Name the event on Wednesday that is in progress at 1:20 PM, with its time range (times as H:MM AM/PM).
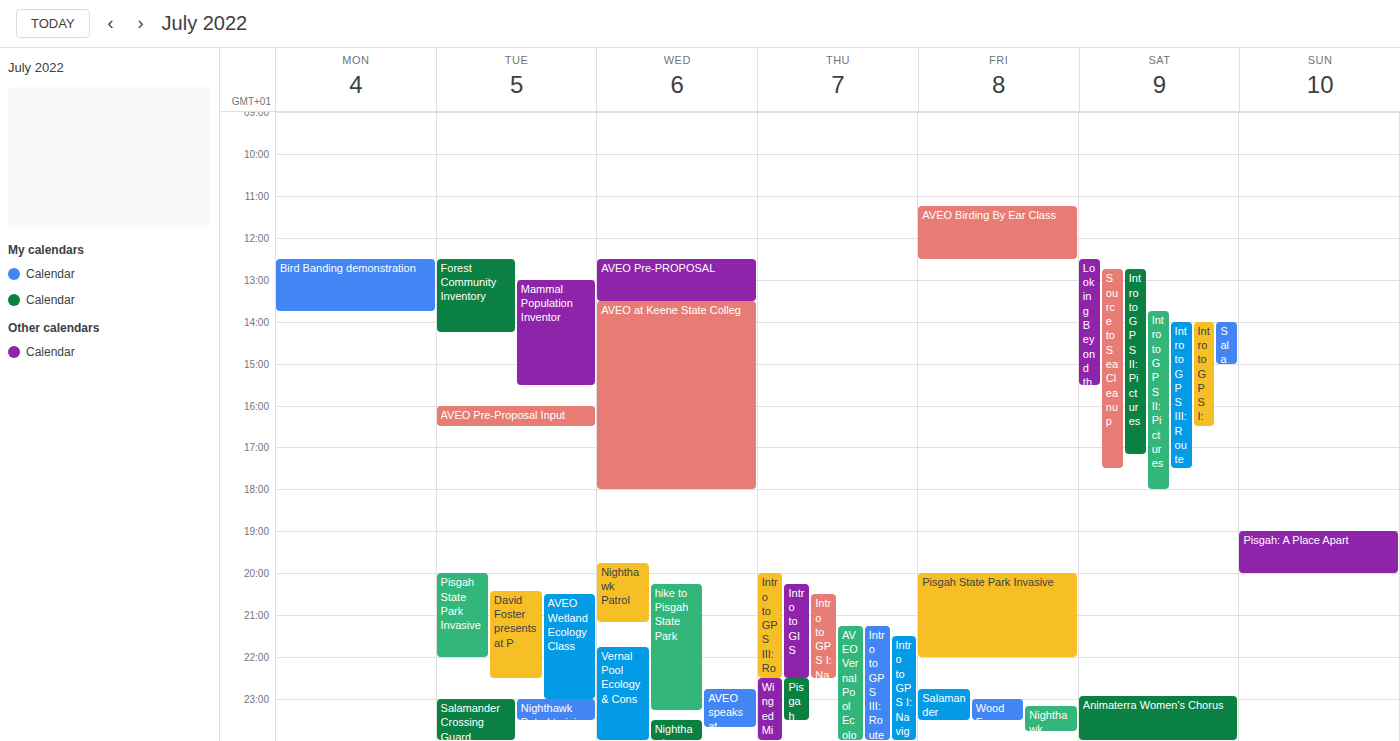
"AVEO Pre-PROPOSAL", 12:30 PM to 1:30 PM